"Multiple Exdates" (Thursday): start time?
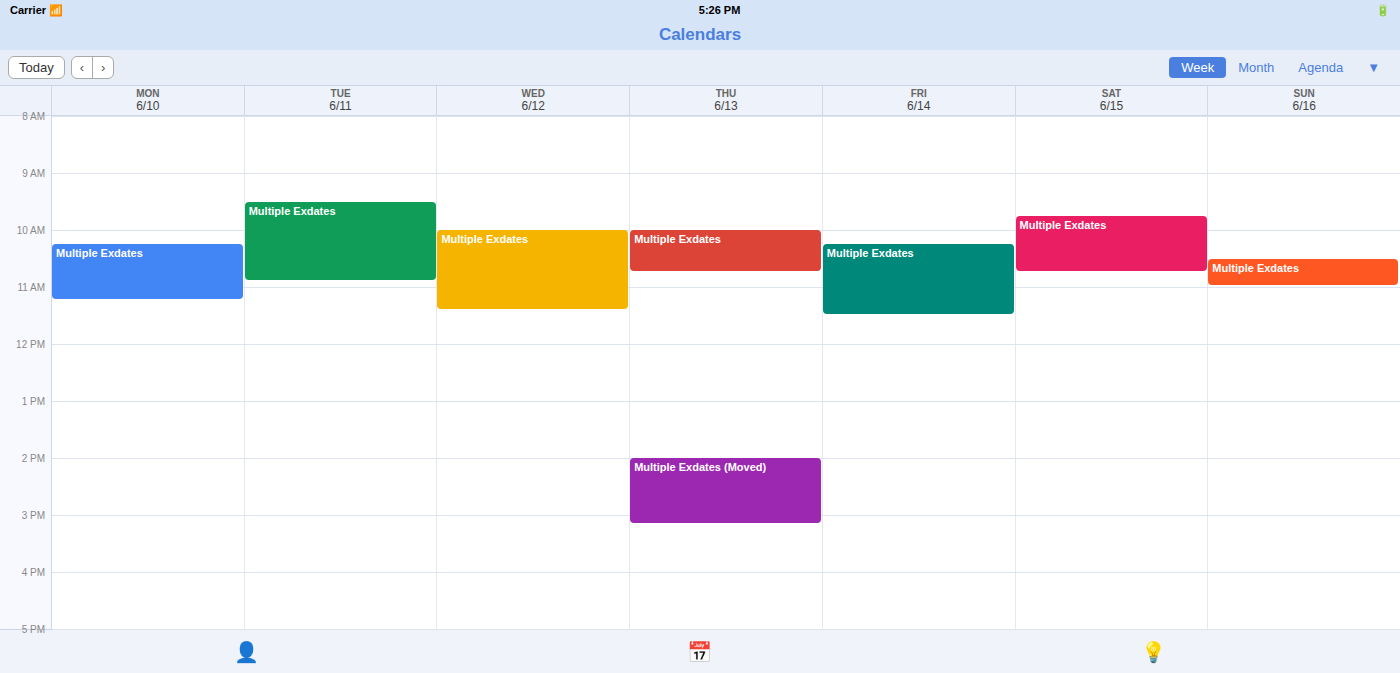
10:00